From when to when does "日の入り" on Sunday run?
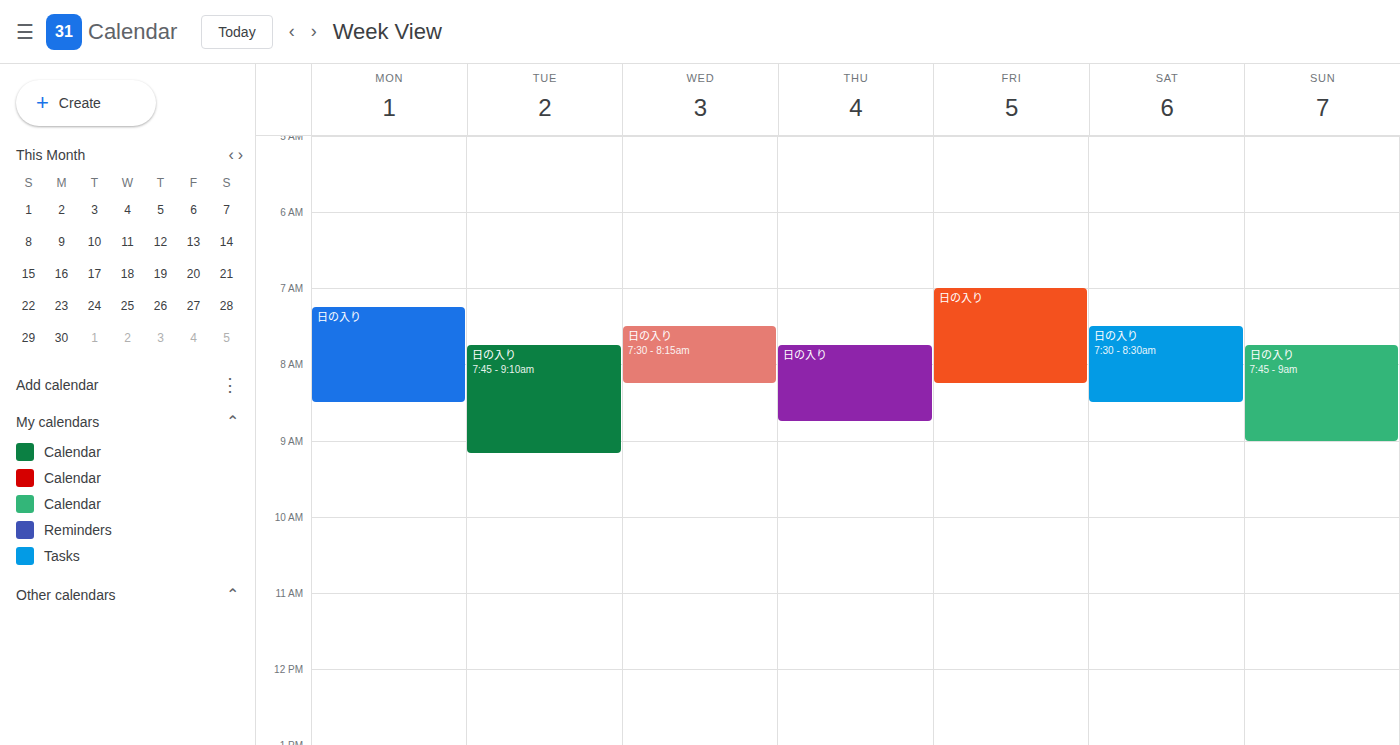
7:45 AM to 9:00 AM